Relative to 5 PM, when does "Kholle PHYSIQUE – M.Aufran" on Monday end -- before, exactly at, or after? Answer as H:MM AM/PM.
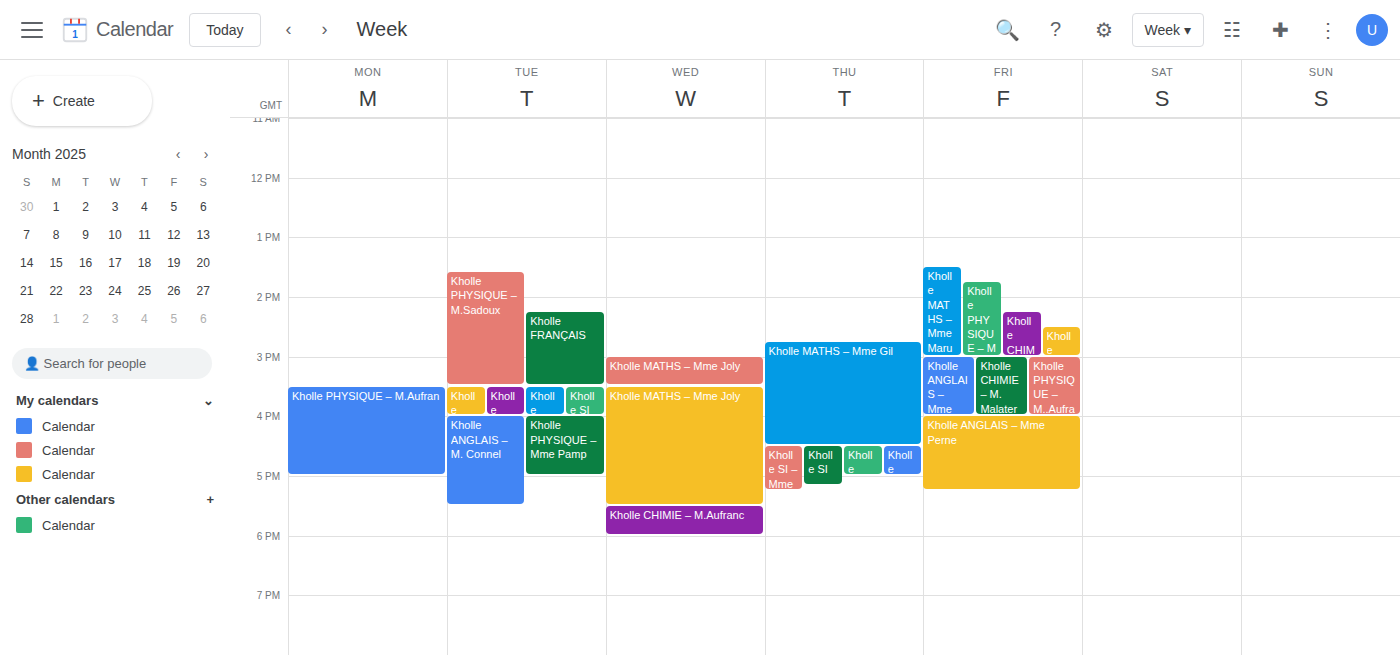
5:00 PM -- exactly at 5 PM, on the 5 PM line.